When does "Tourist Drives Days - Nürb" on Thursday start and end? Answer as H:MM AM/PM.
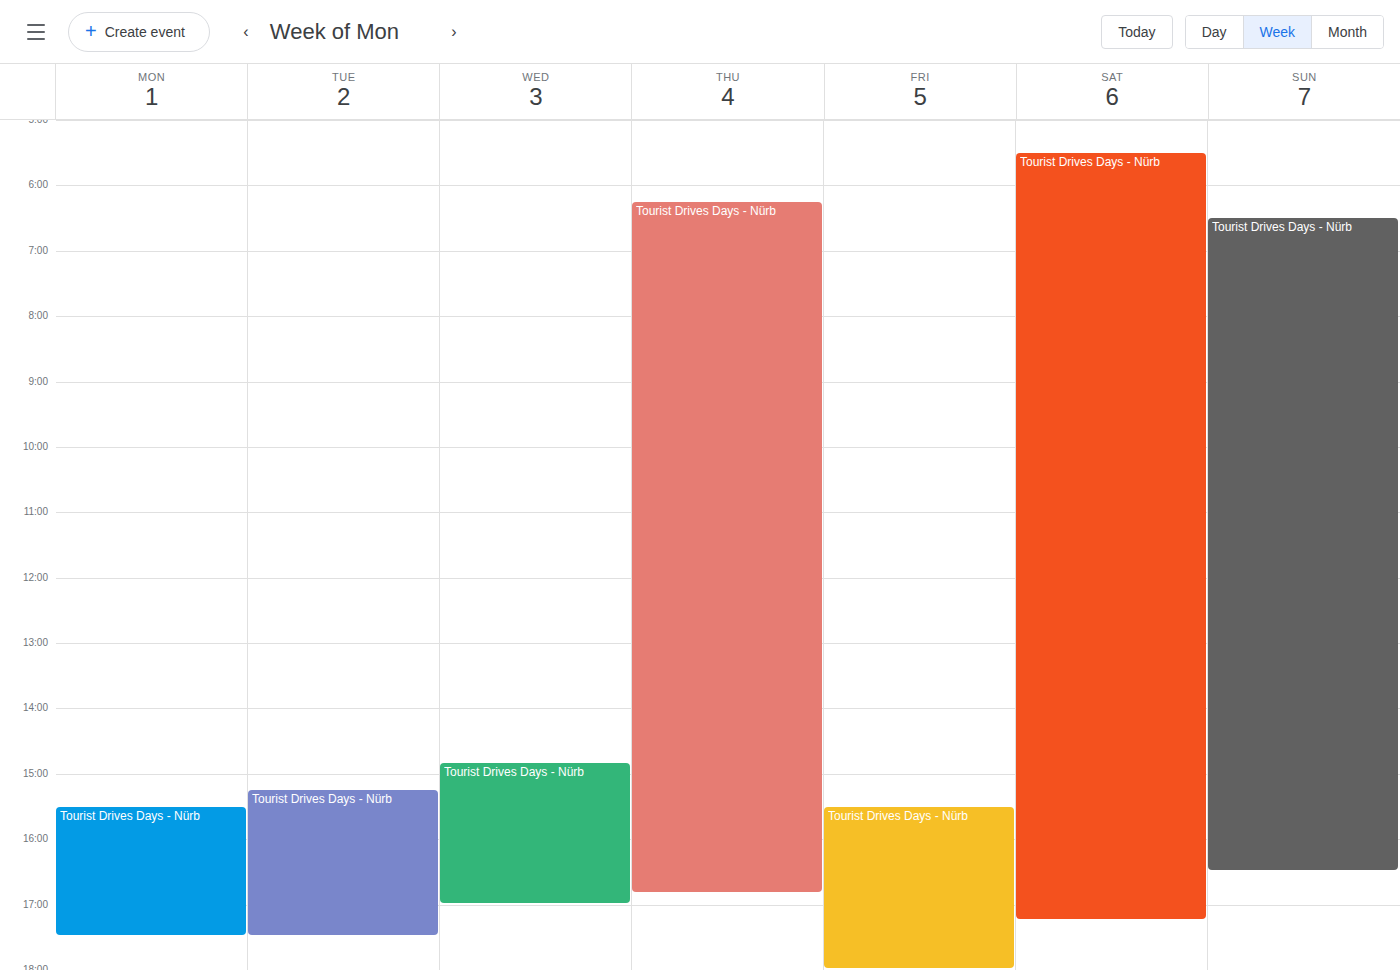
6:15 AM to 4:50 PM